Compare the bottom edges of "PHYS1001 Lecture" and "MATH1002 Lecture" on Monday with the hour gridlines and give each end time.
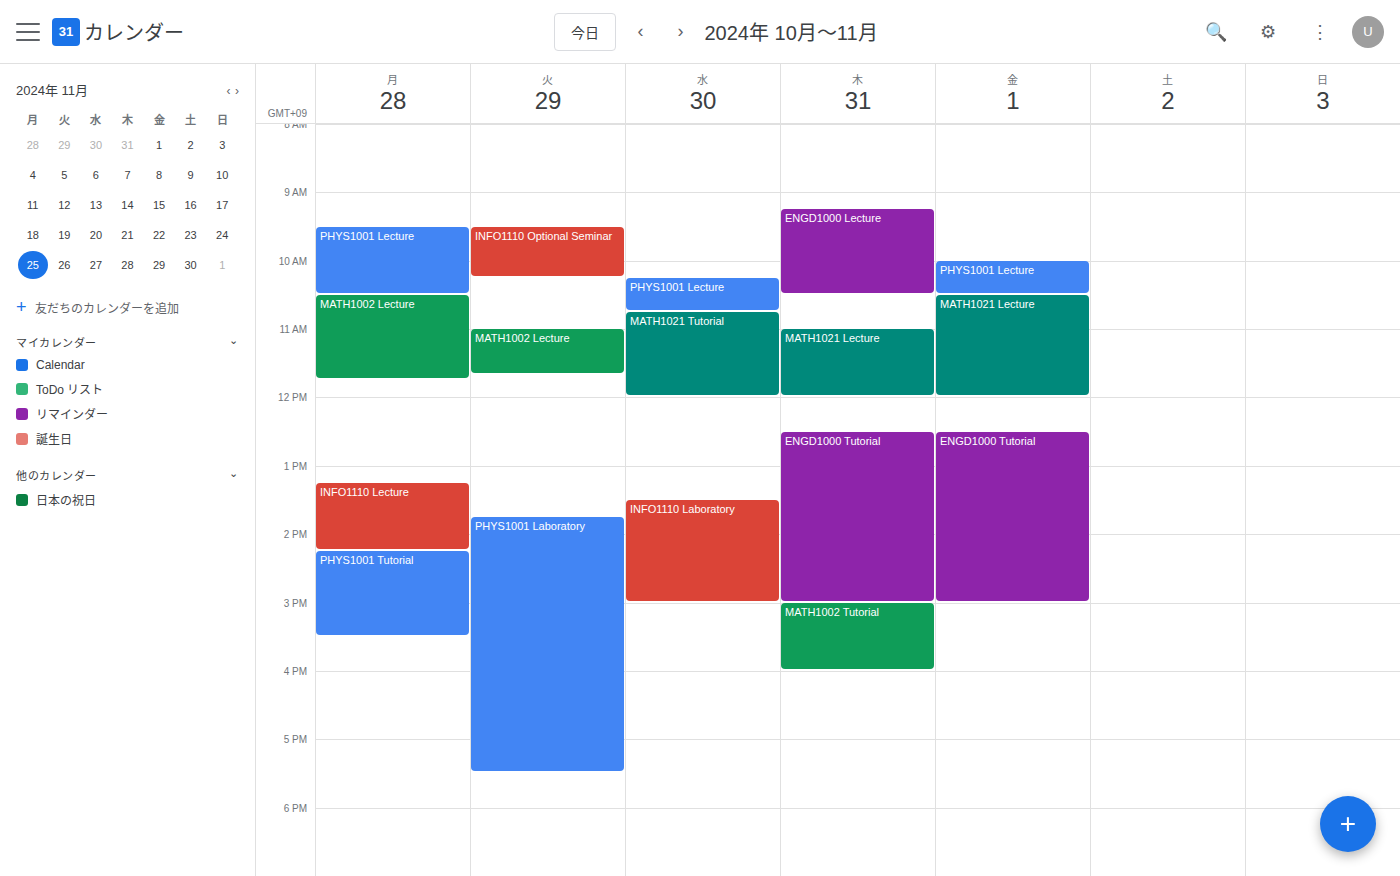
"PHYS1001 Lecture": 10:30 AM, halfway between the 10 AM and 11 AM lines. "MATH1002 Lecture": 11:45 AM, neither: three quarters of the way from the 11 AM line to the 12 PM line.